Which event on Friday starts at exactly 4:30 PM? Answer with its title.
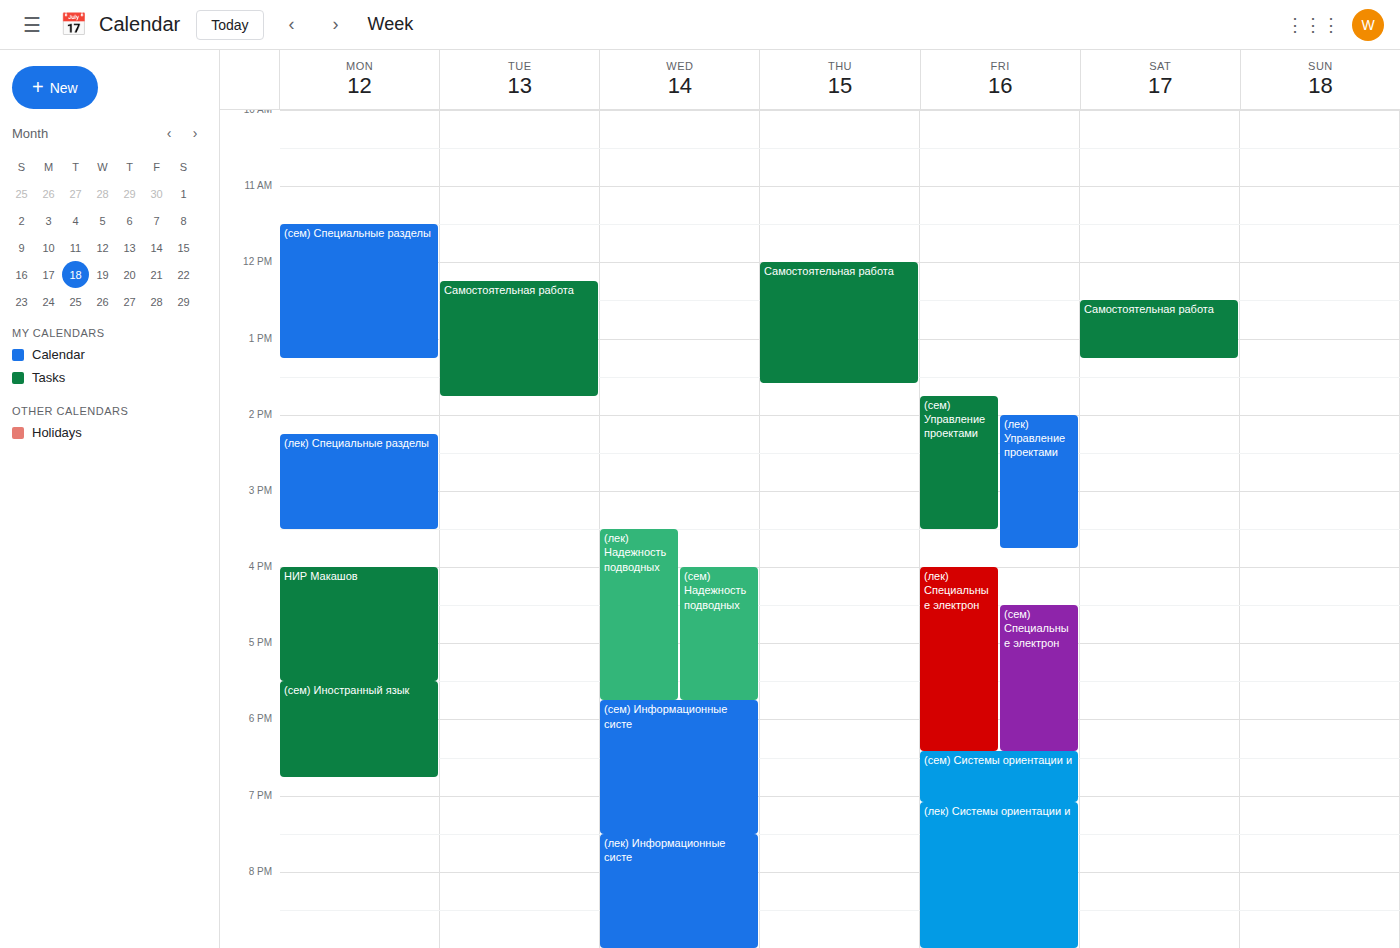
"(сем) Специальные электрон"